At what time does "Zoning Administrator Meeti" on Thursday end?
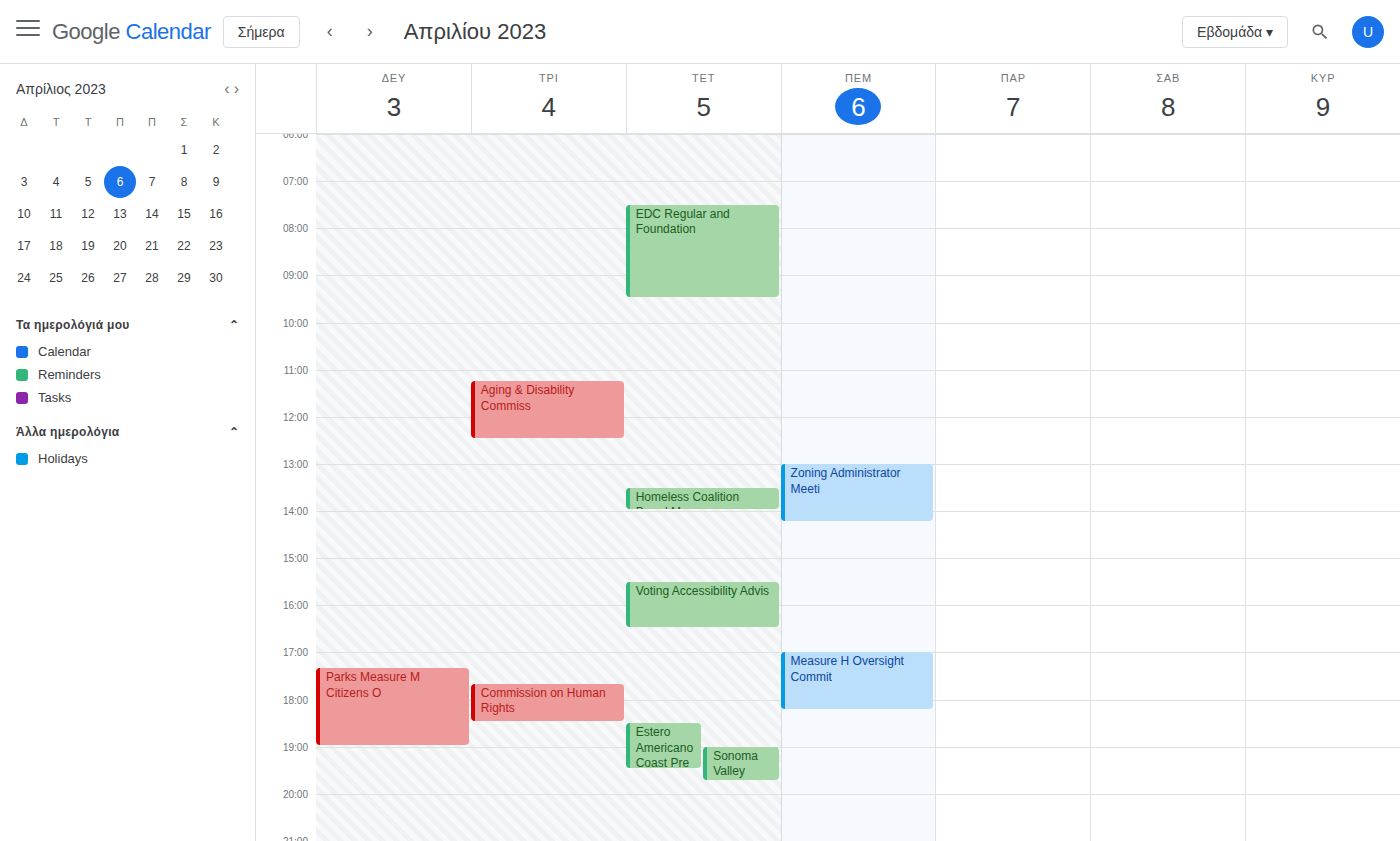
2:15 PM